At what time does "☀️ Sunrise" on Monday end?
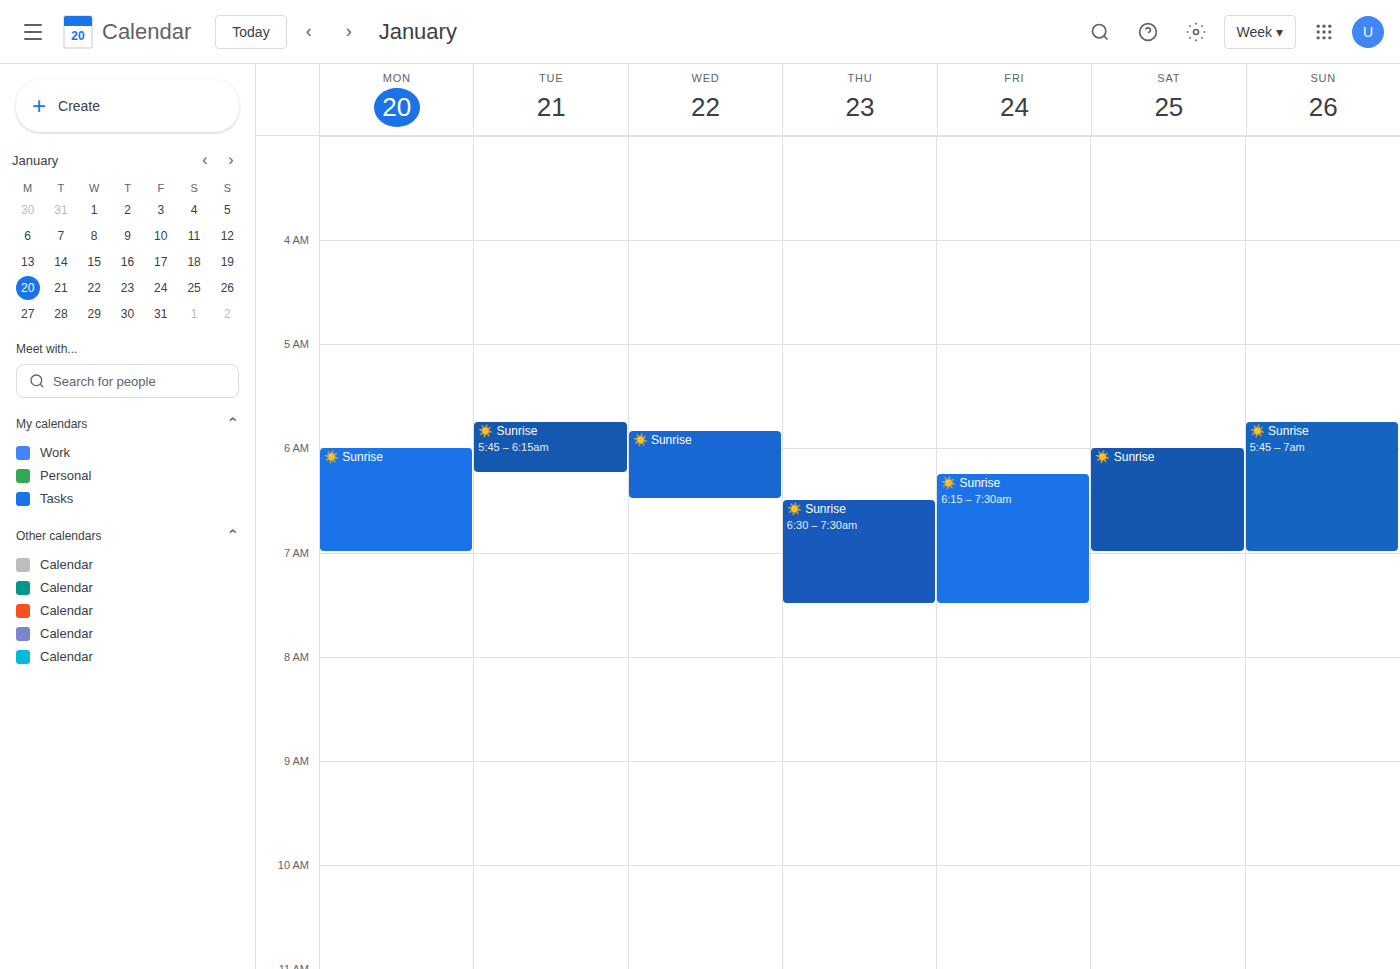
7:00 AM